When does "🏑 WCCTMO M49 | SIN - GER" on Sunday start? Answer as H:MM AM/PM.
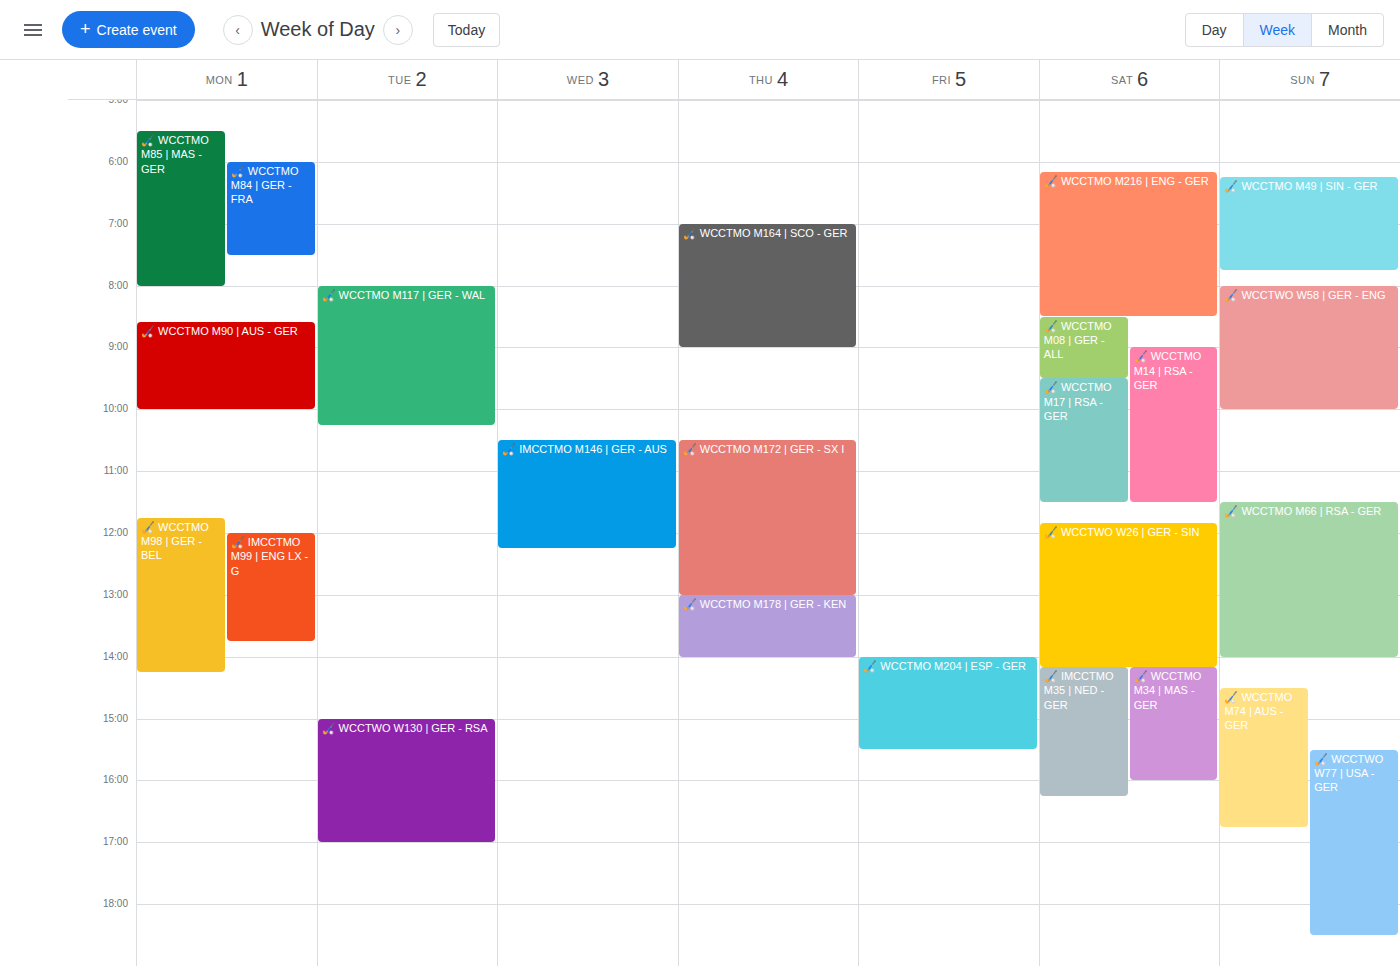
6:15 AM